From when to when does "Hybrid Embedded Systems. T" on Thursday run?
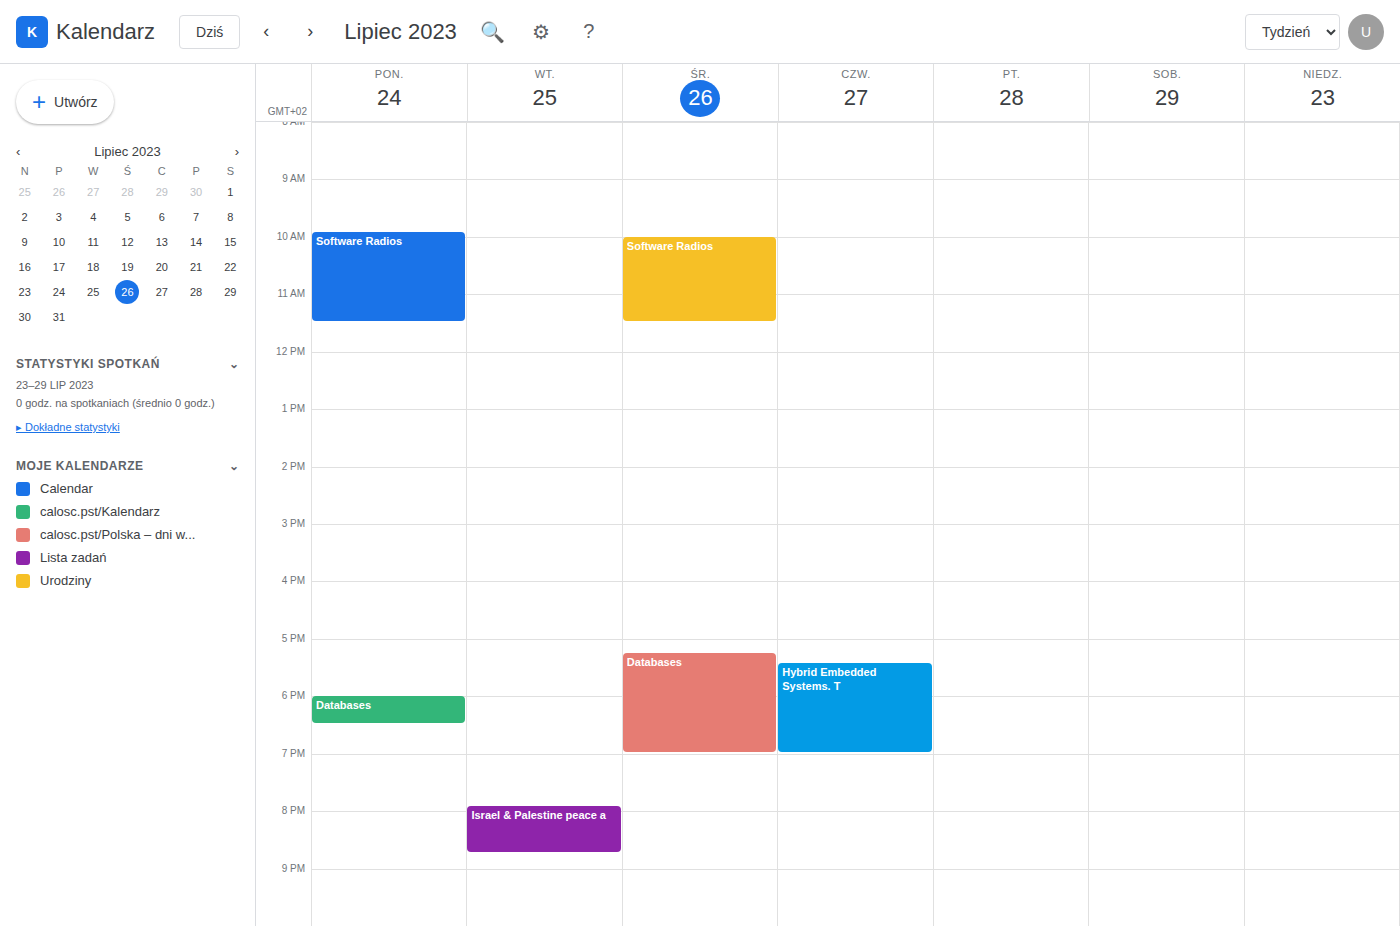
5:25 PM to 7:00 PM